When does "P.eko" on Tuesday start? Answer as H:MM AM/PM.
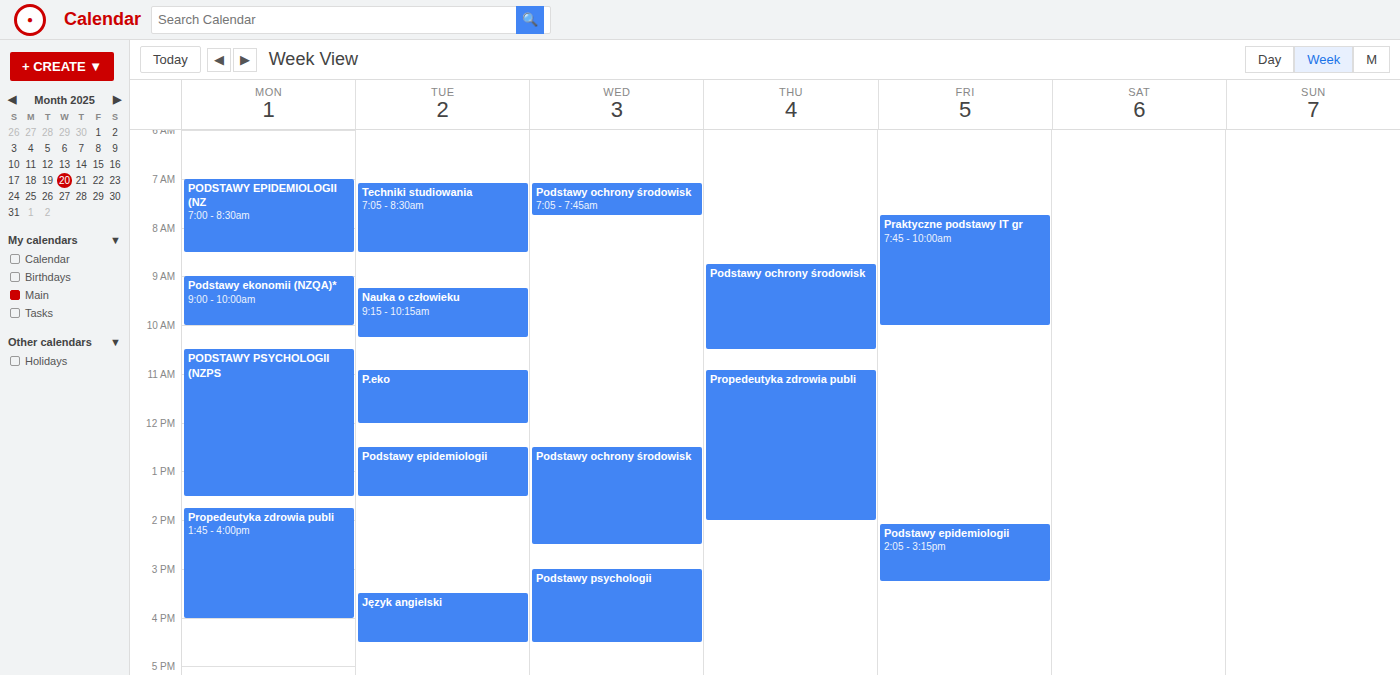
10:55 AM